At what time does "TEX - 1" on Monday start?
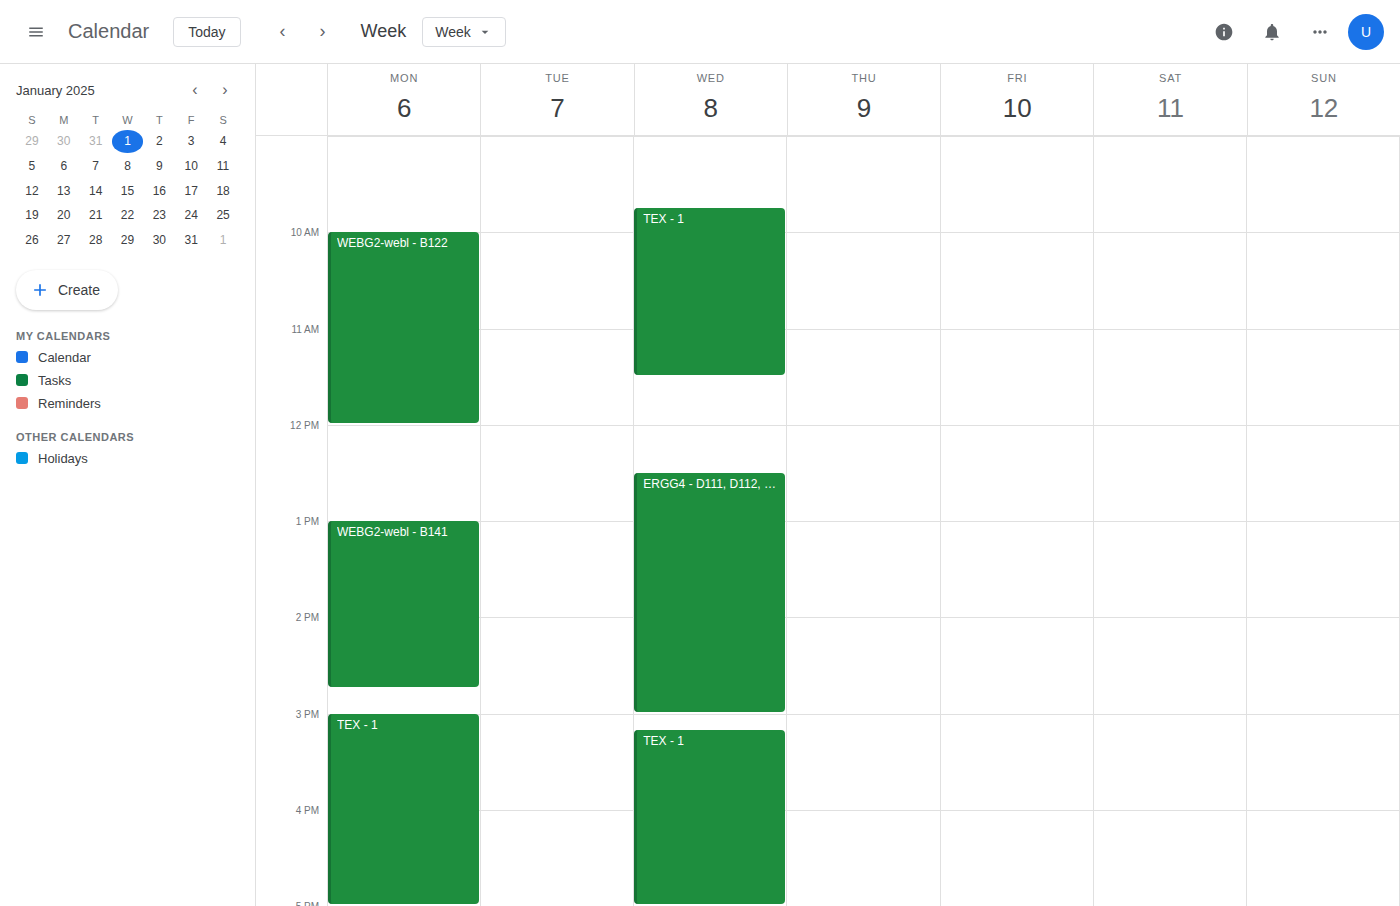
3:00 PM